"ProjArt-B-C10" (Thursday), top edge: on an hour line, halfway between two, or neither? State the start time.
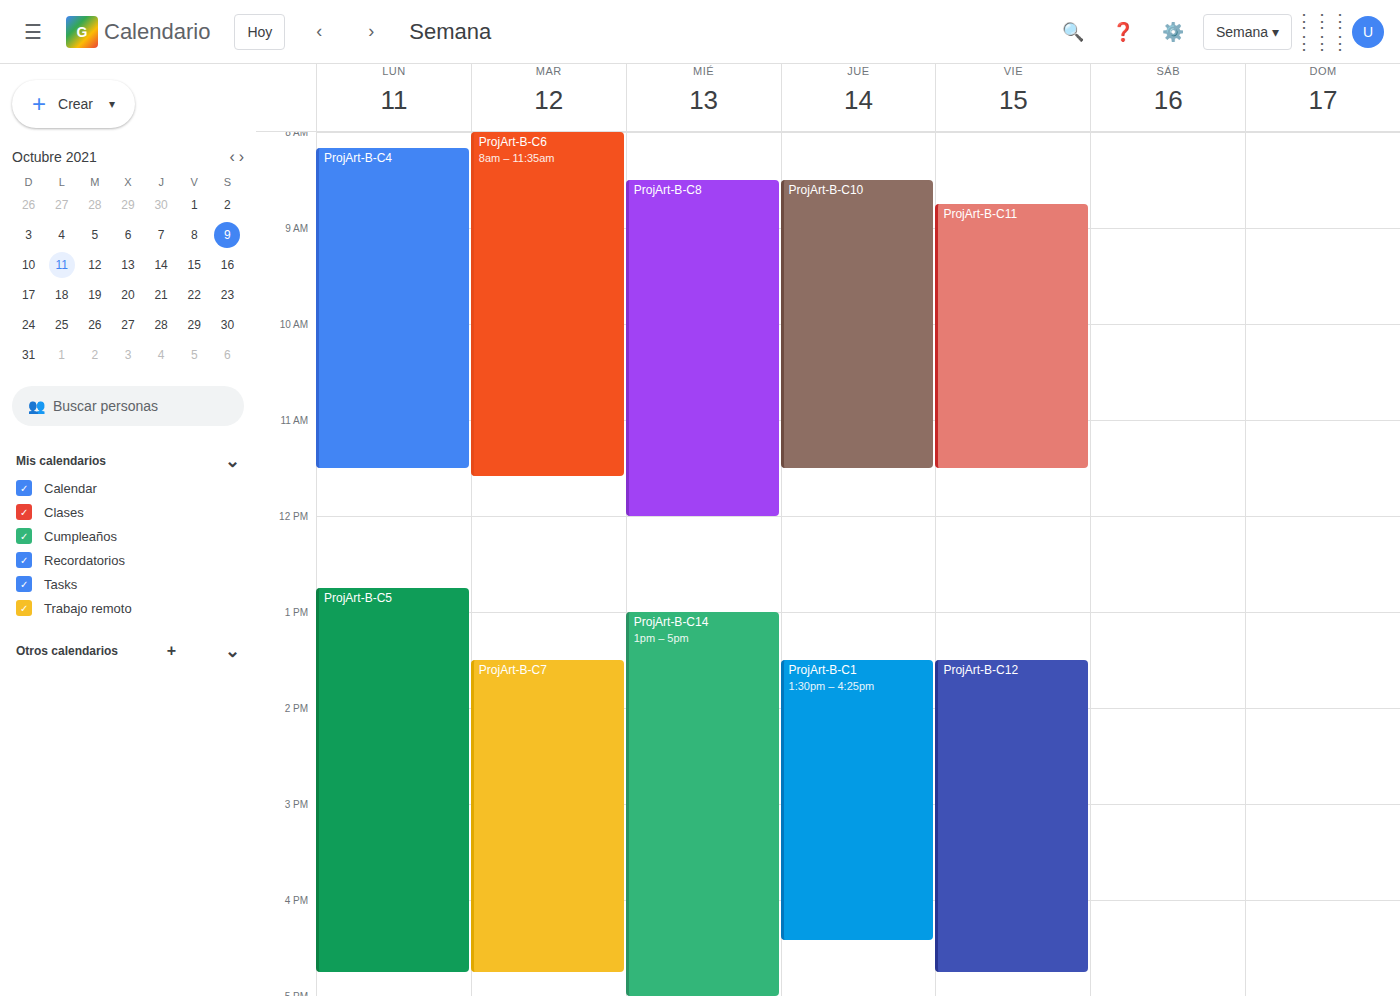
8:30 AM -- halfway between the 8 AM and 9 AM lines.